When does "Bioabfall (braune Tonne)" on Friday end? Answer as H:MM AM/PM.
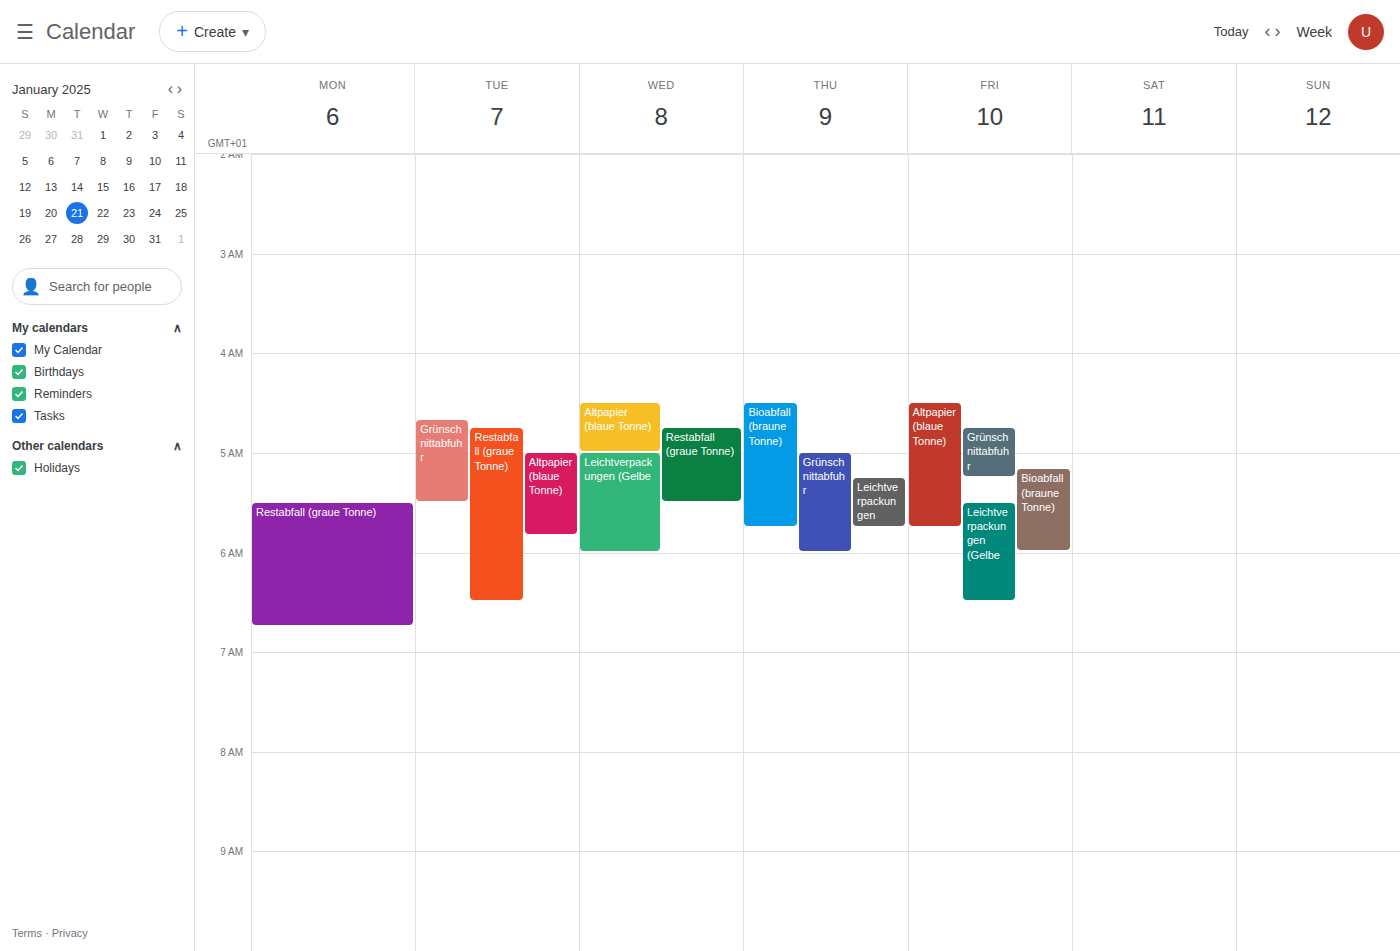
6:00 AM